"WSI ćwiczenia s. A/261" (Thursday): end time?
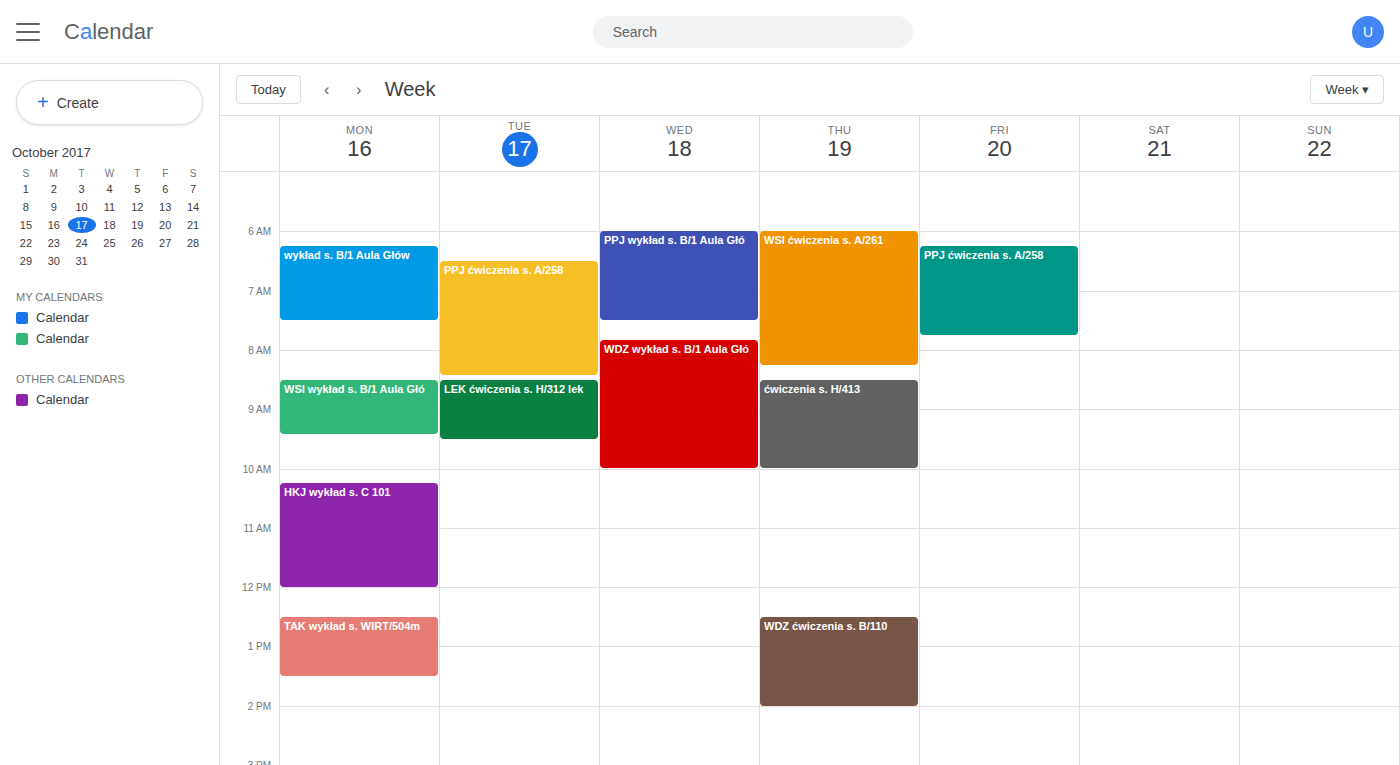
08:15